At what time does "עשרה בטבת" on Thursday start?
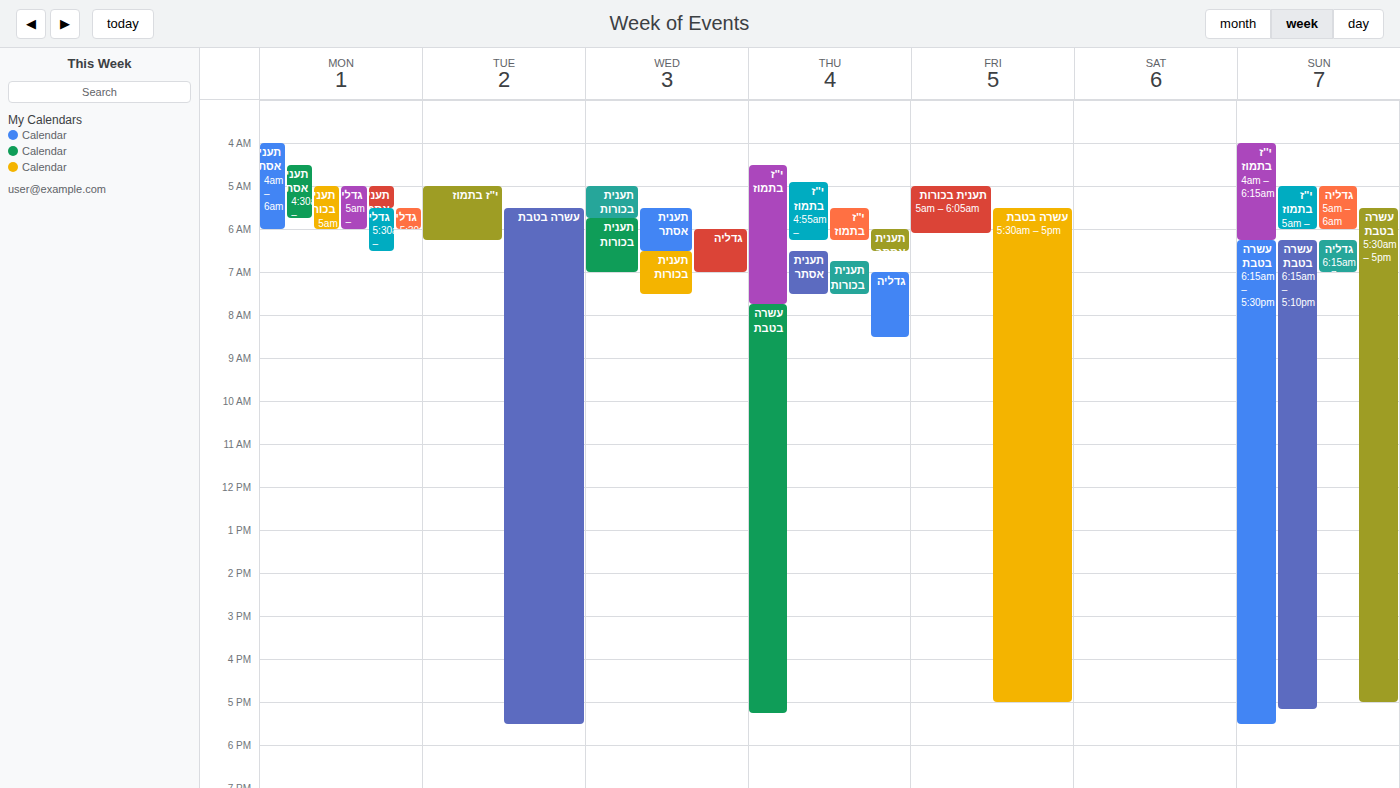
7:45 AM